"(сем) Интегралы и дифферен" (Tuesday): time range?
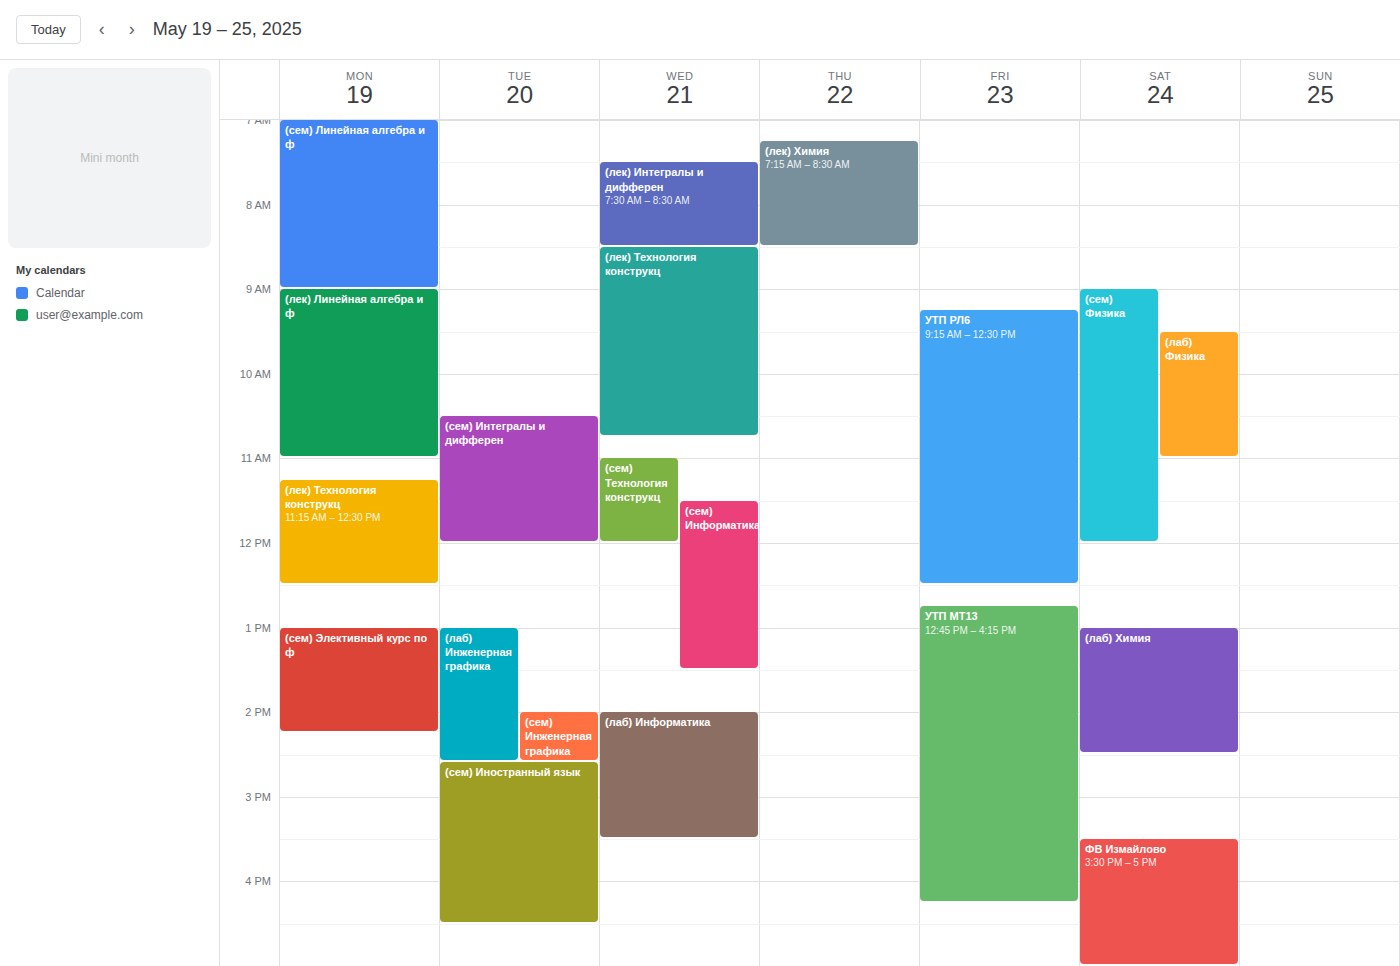
10:30 AM to 12:00 PM